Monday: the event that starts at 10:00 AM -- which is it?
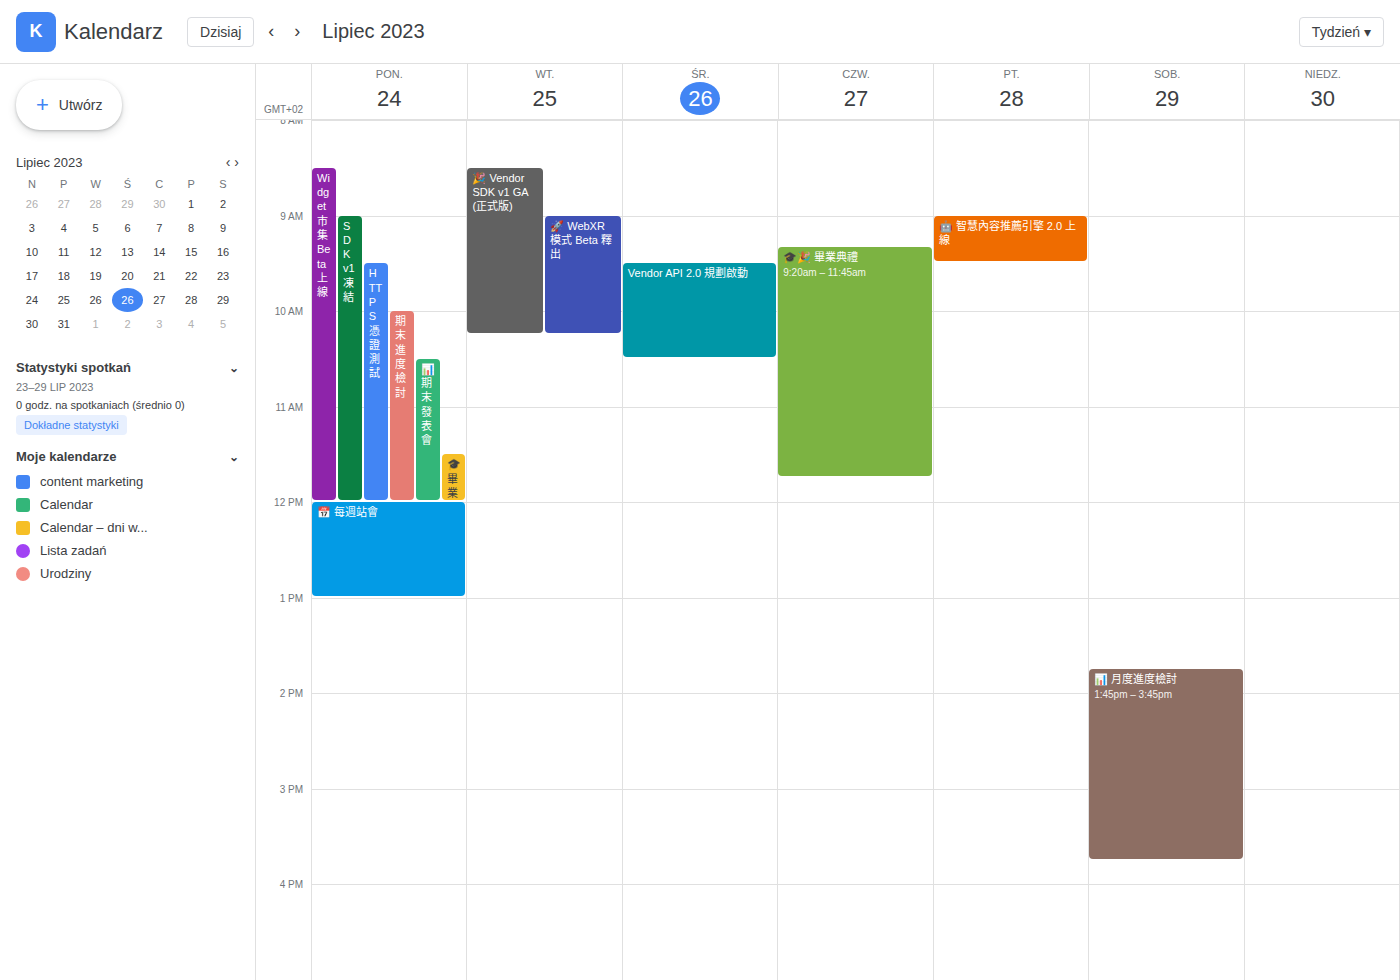
"期末進度檢討"